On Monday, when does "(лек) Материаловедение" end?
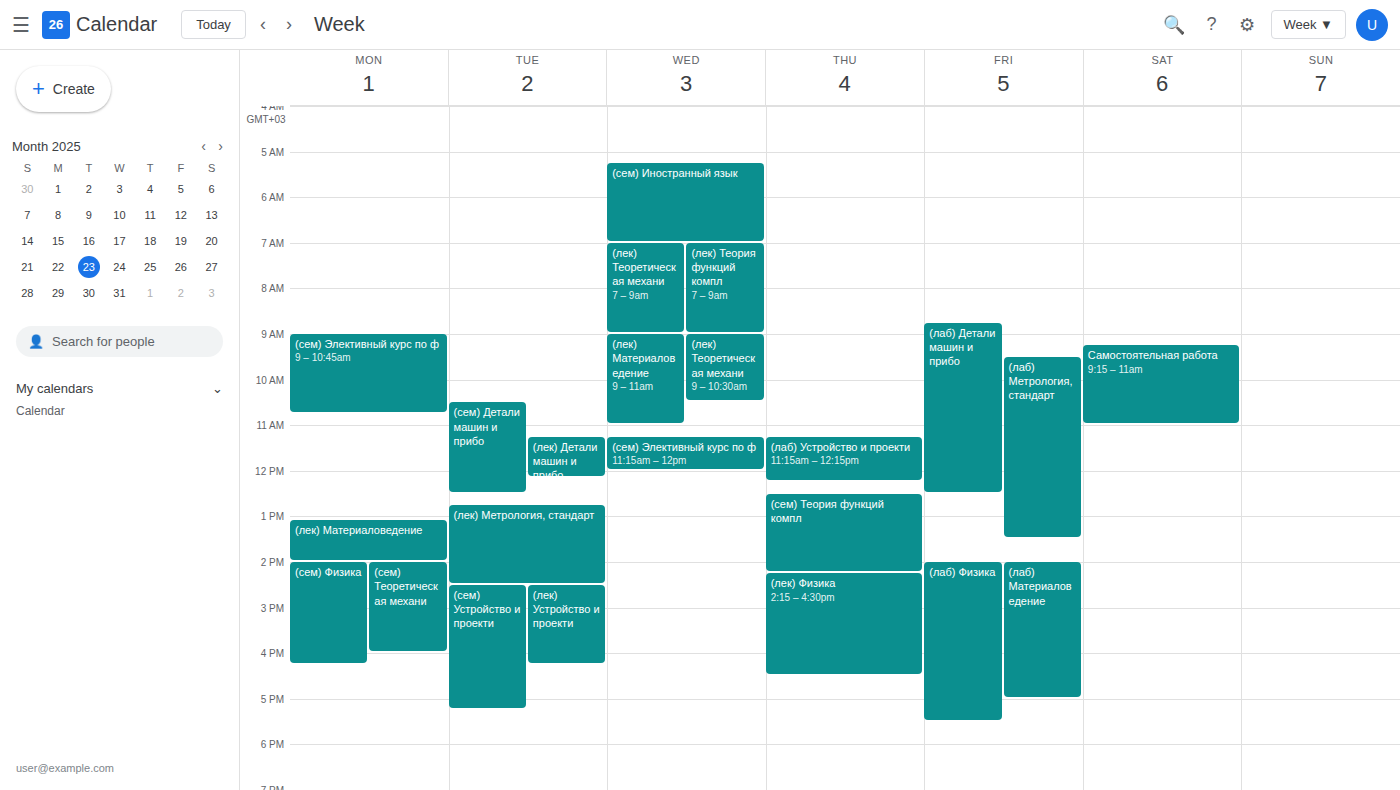
2:00 PM